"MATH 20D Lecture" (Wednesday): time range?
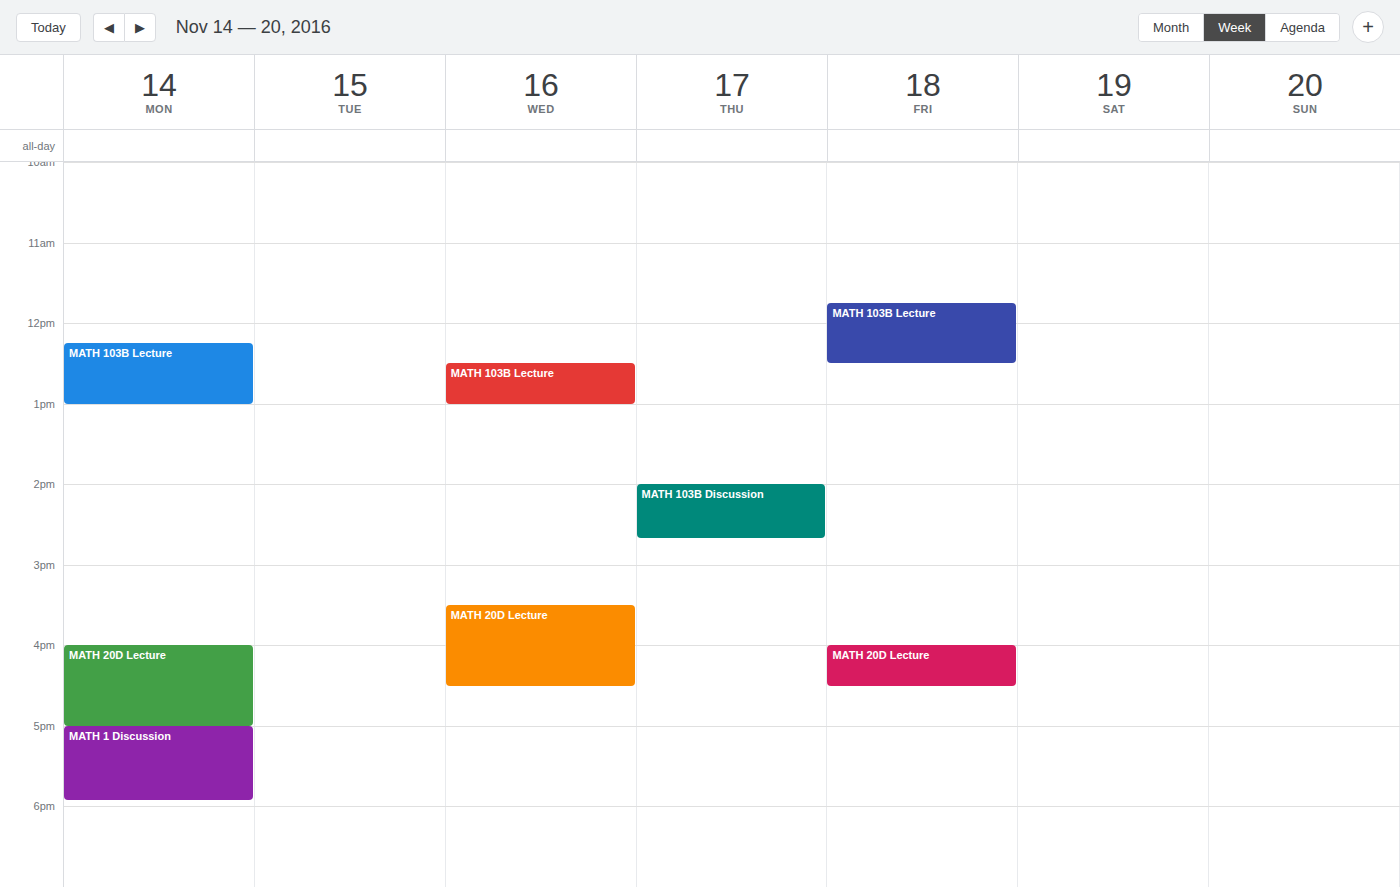
3:30 PM to 4:30 PM